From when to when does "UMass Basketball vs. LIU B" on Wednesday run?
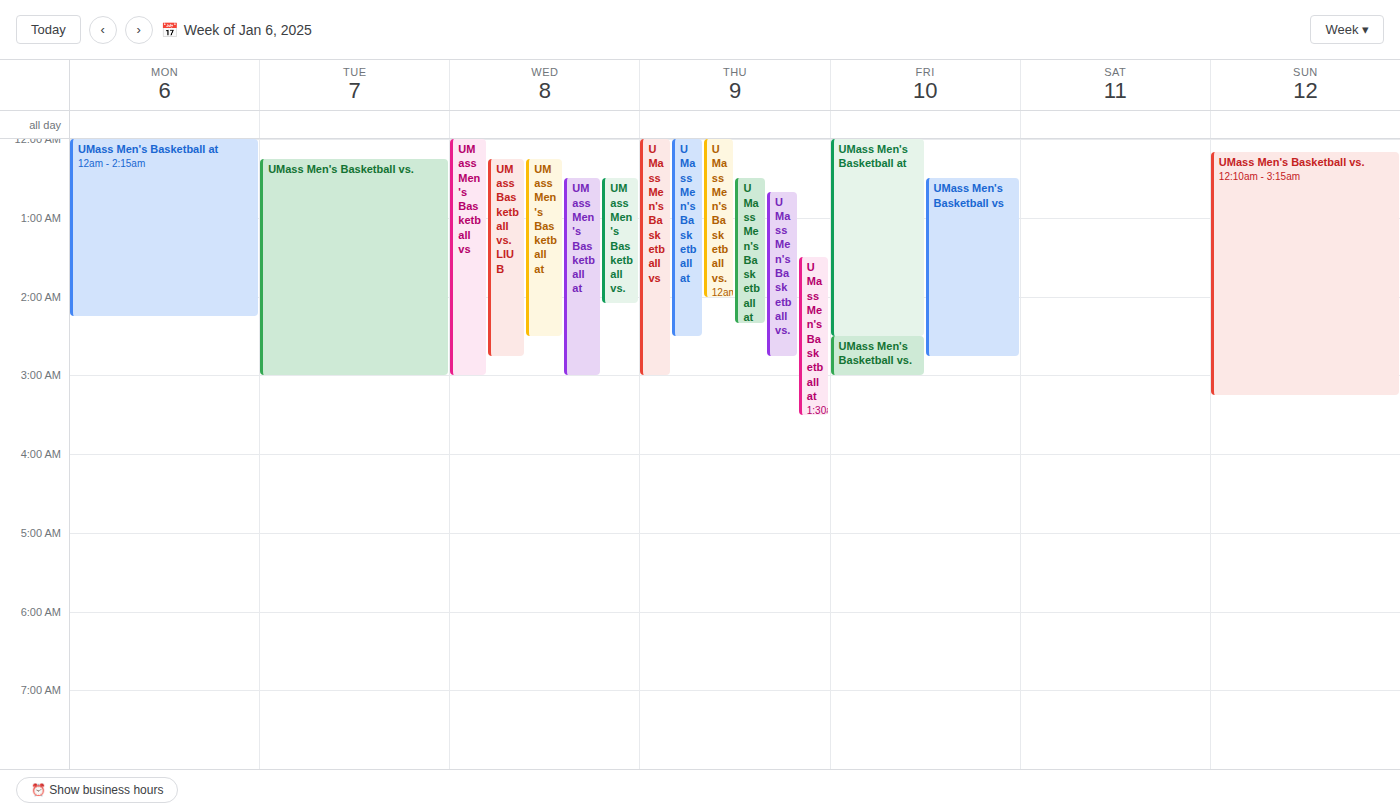
12:15 AM to 2:45 AM